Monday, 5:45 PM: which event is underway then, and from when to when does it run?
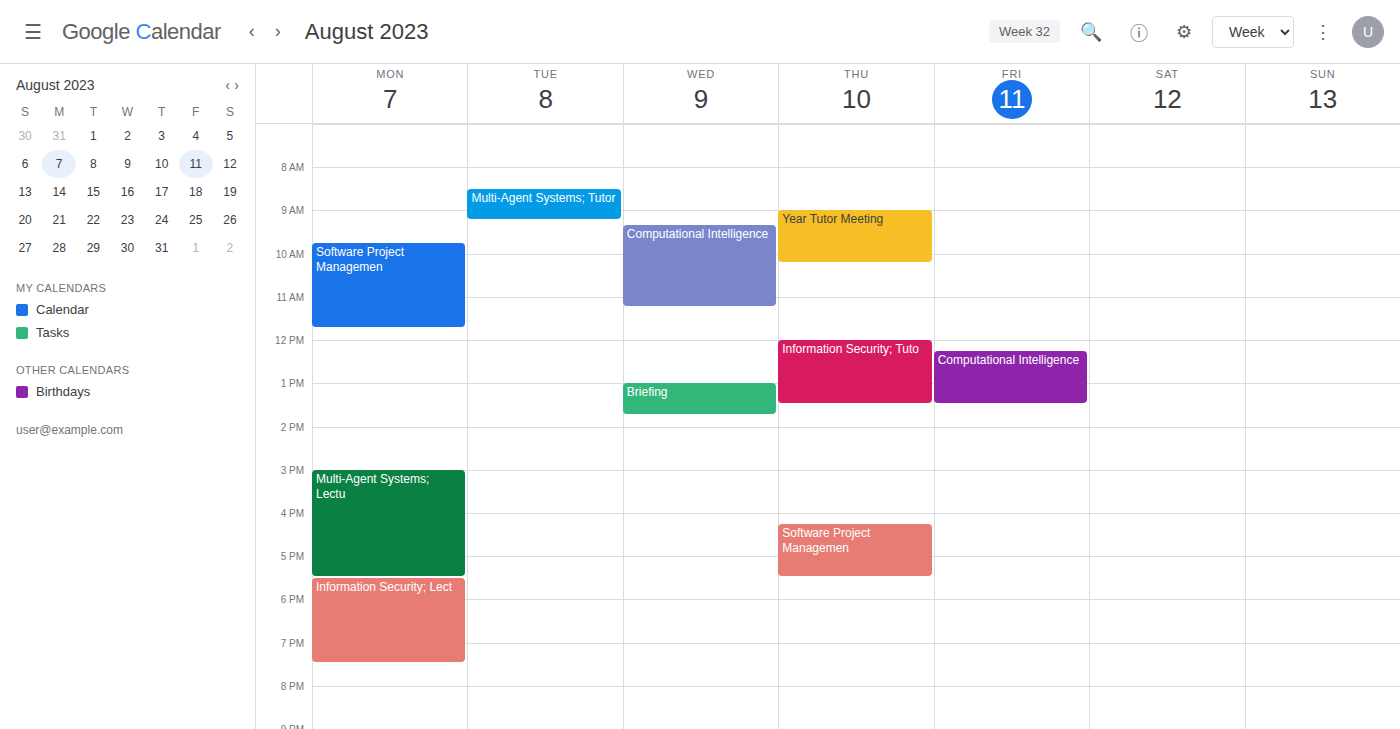
"Information Security; Lect", 5:30 PM to 7:30 PM